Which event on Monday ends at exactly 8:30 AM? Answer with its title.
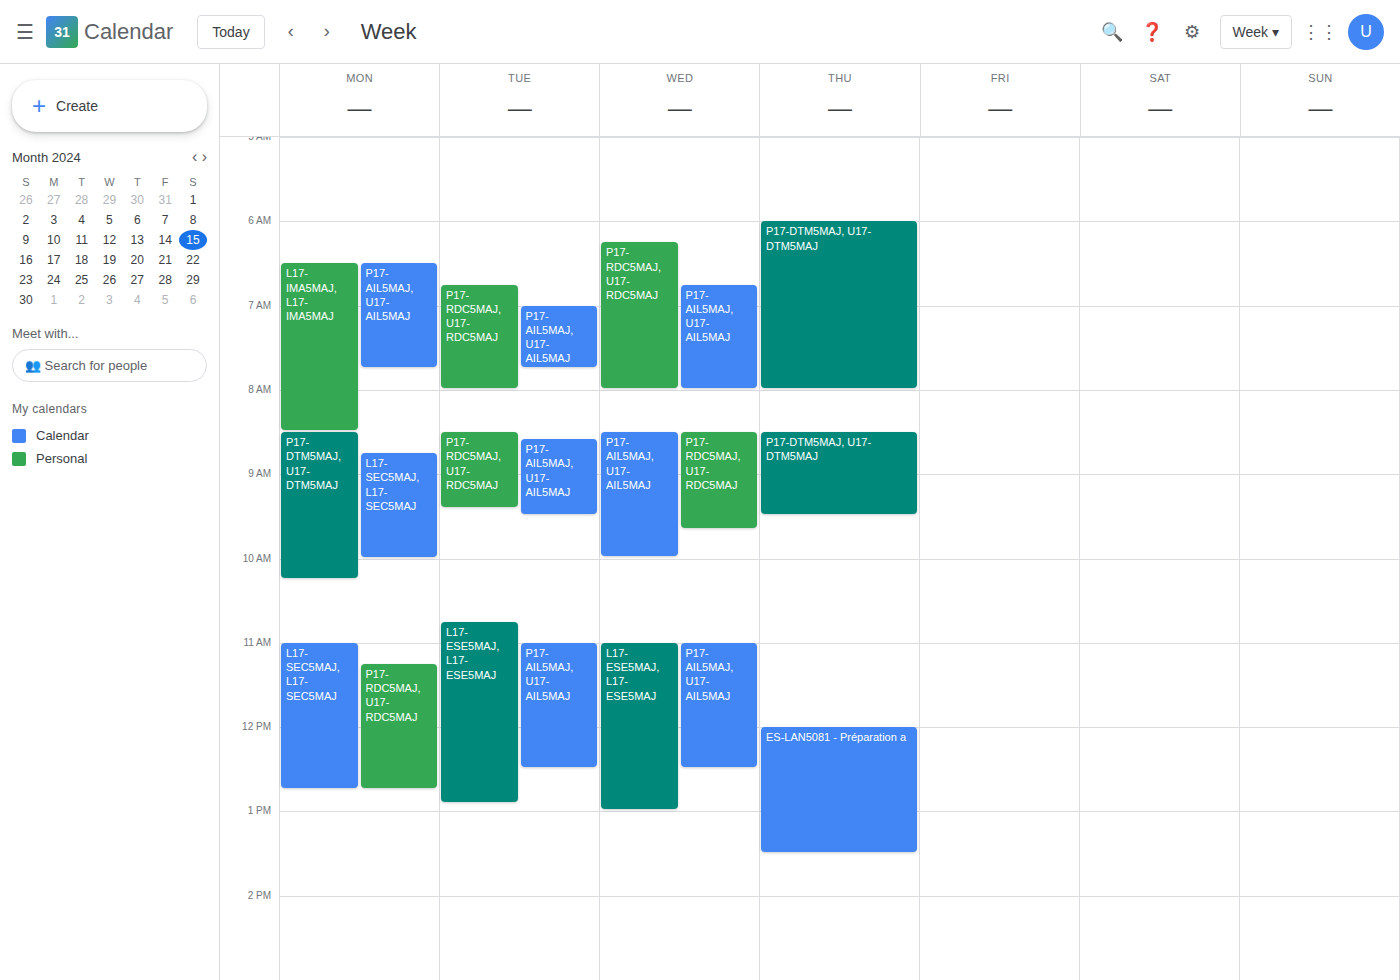
"L17-IMA5MAJ, L17-IMA5MAJ"